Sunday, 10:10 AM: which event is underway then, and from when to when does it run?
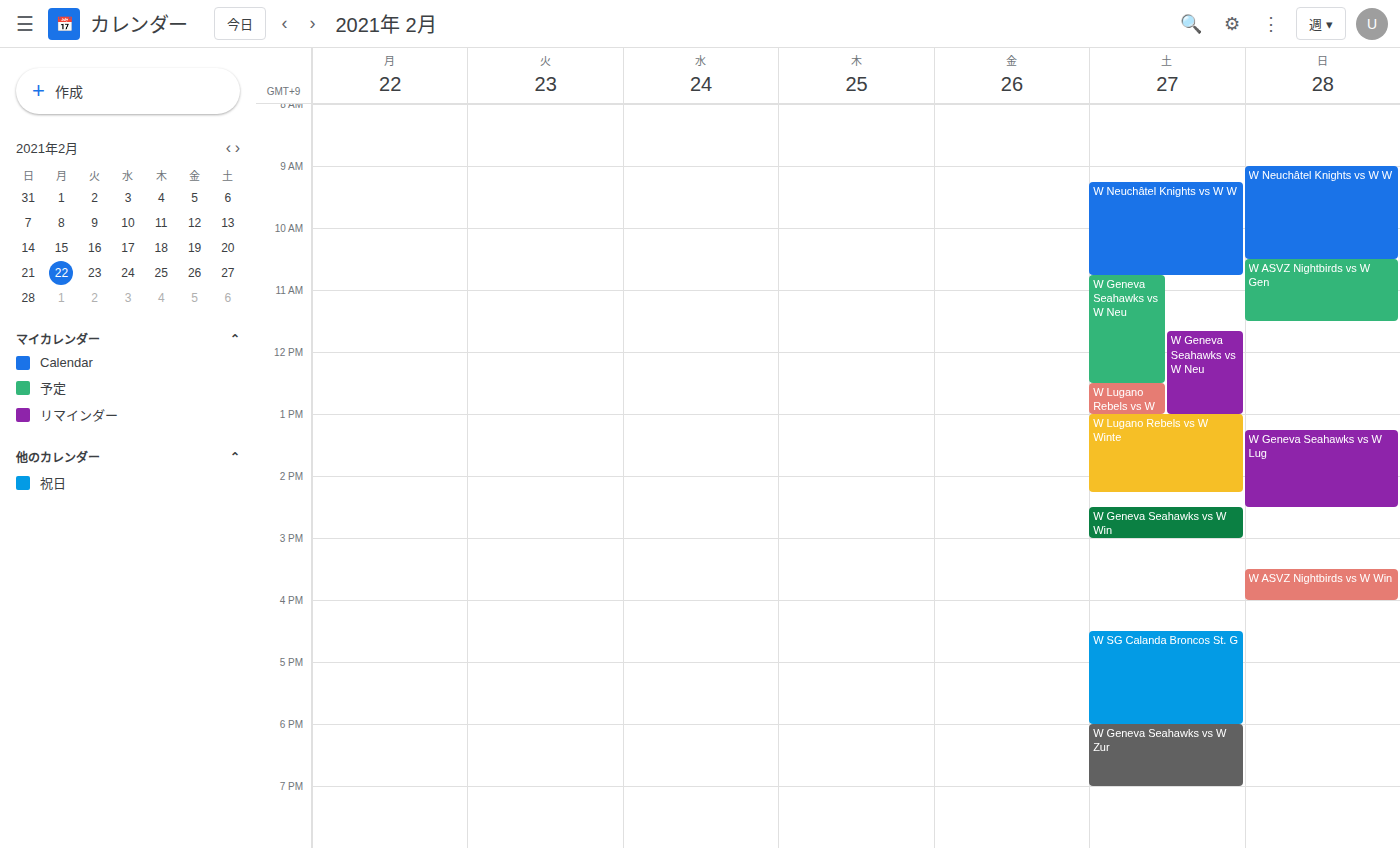
"W Neuchâtel Knights vs W W", 9:00 AM to 10:30 AM